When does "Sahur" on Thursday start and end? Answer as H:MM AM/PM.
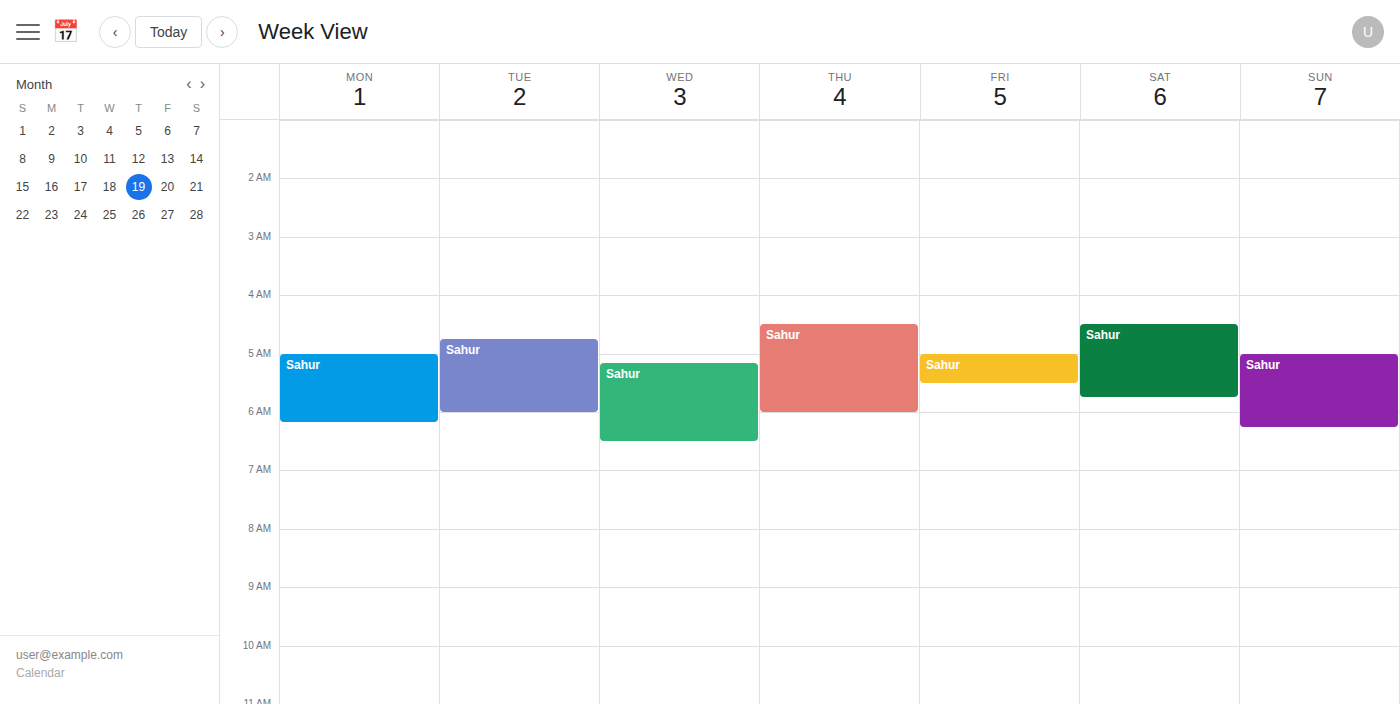
4:30 AM to 6:00 AM